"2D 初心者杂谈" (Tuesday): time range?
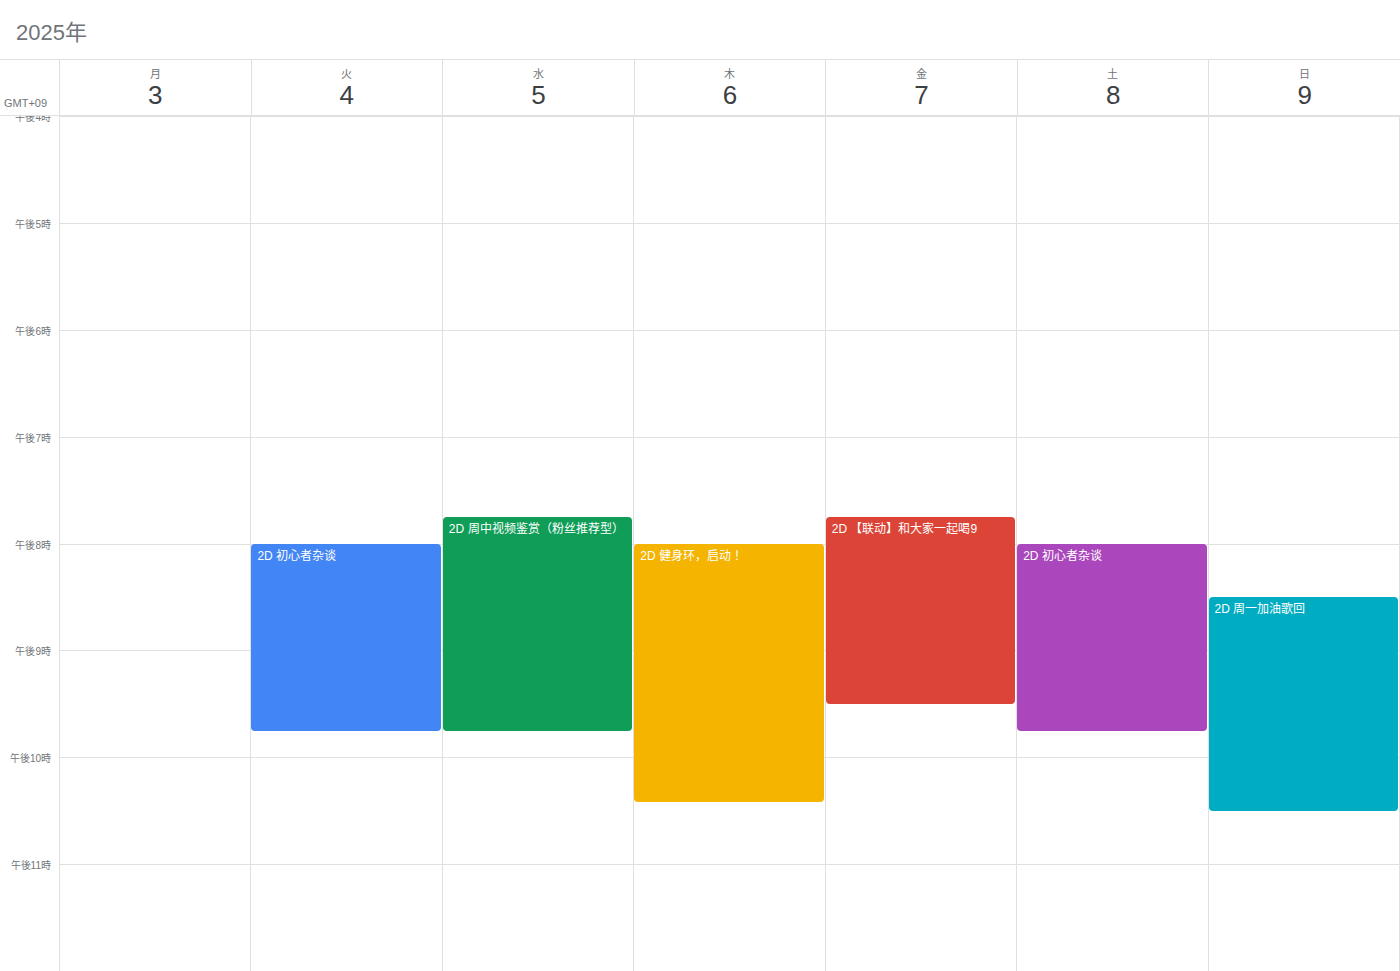
8:00 PM to 9:45 PM